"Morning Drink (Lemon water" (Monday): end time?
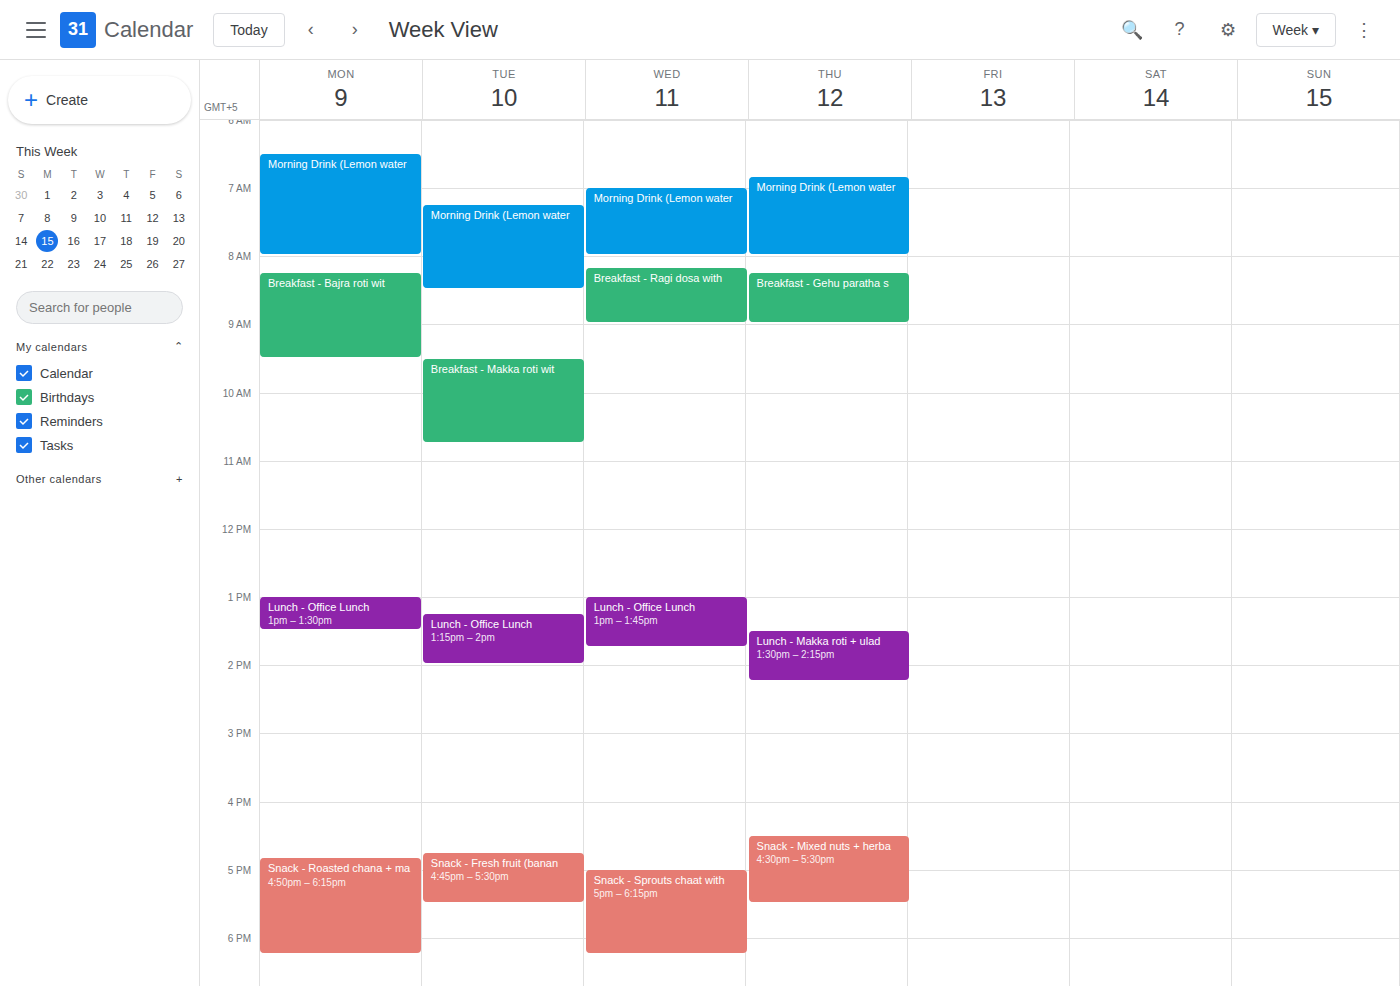
8:00 AM